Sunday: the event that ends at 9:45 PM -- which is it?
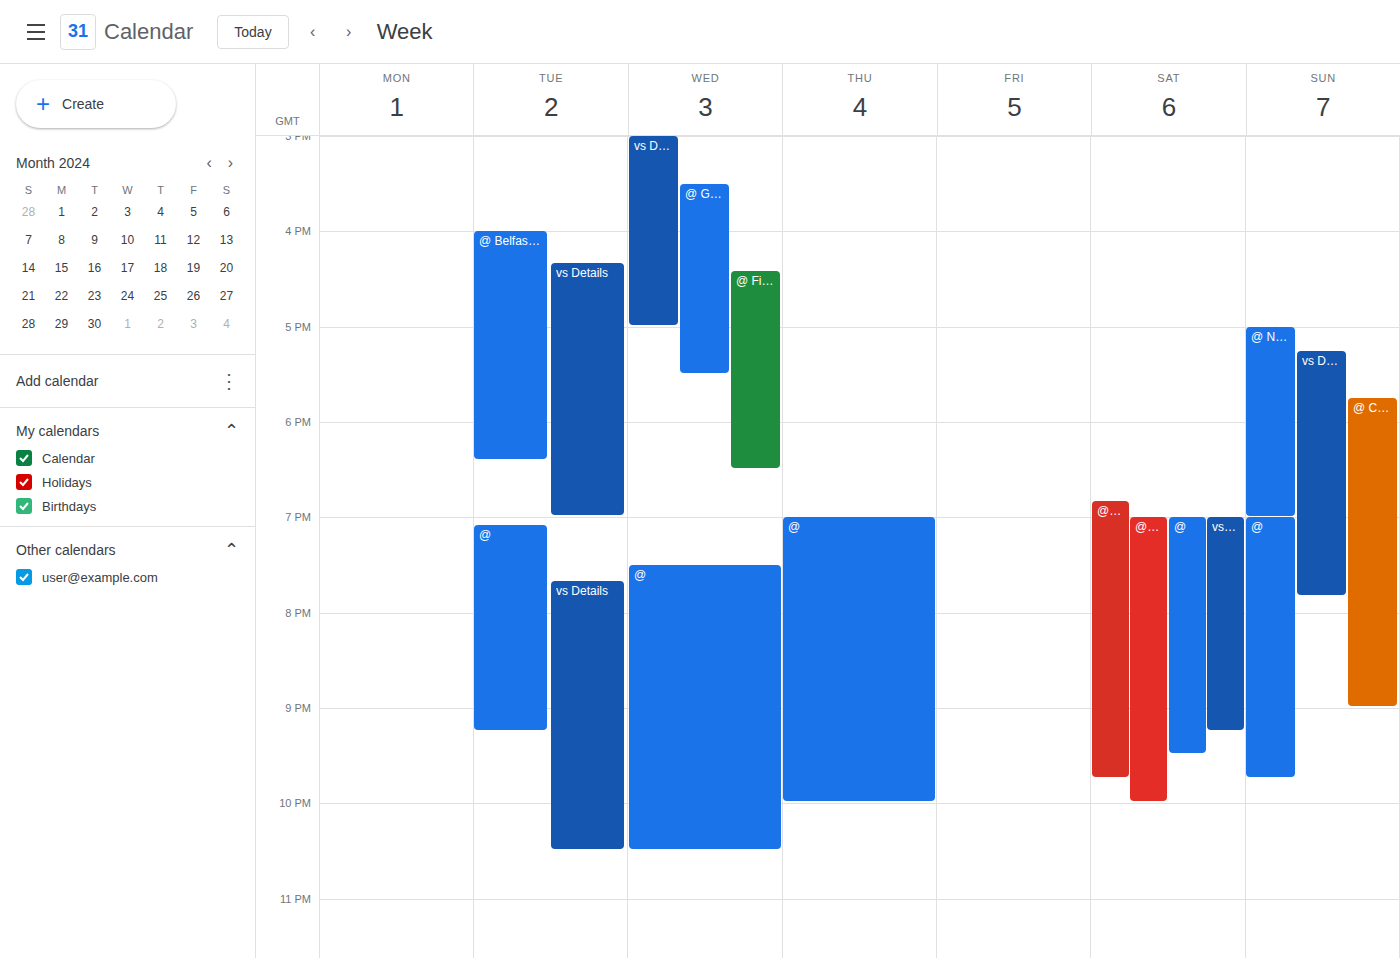
"@"